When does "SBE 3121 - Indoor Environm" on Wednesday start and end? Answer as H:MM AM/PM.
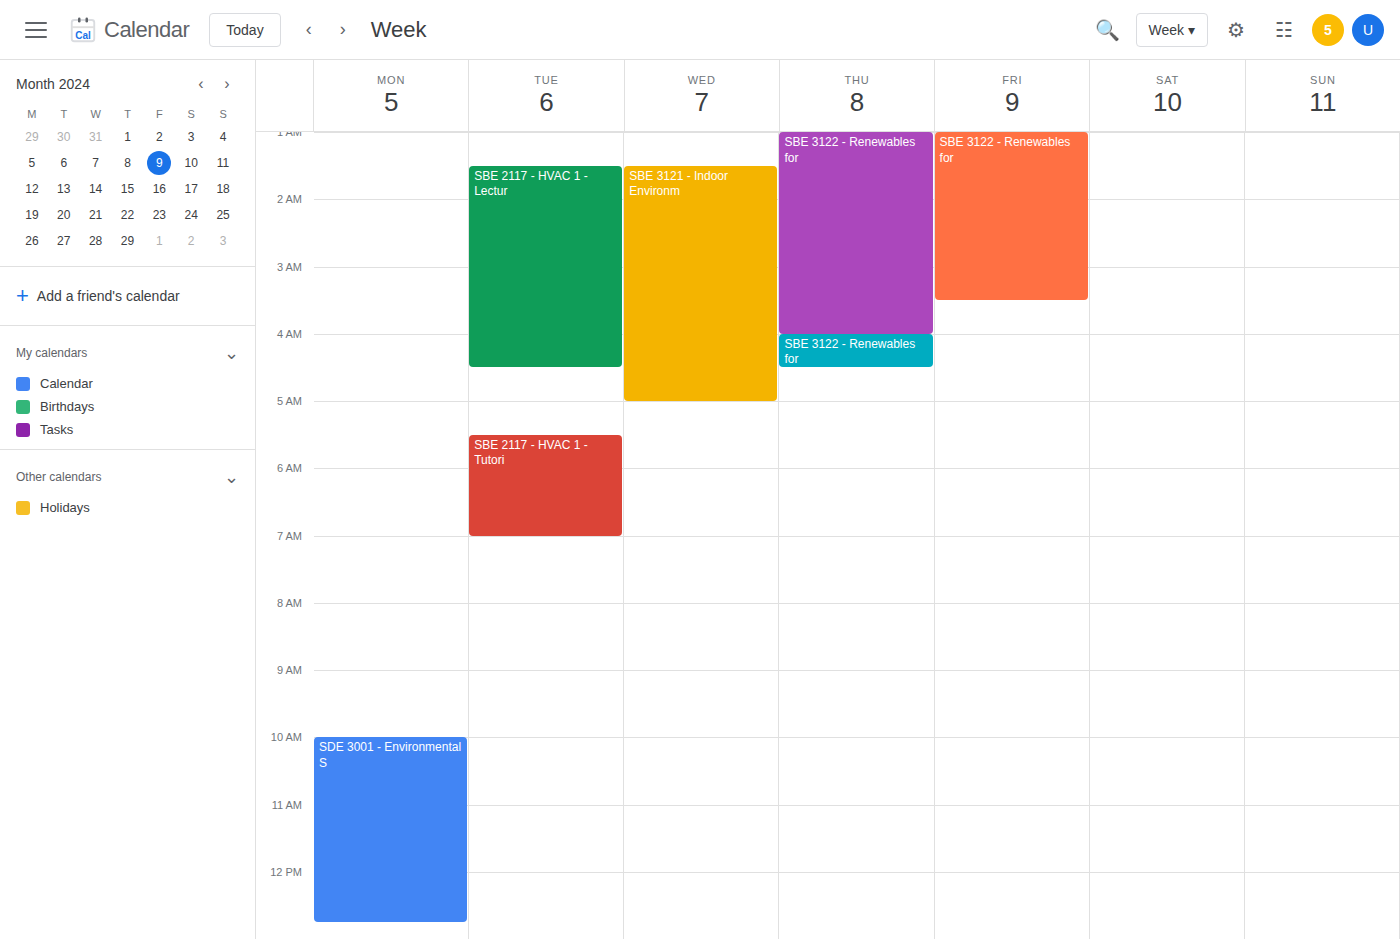
1:30 AM to 5:00 AM